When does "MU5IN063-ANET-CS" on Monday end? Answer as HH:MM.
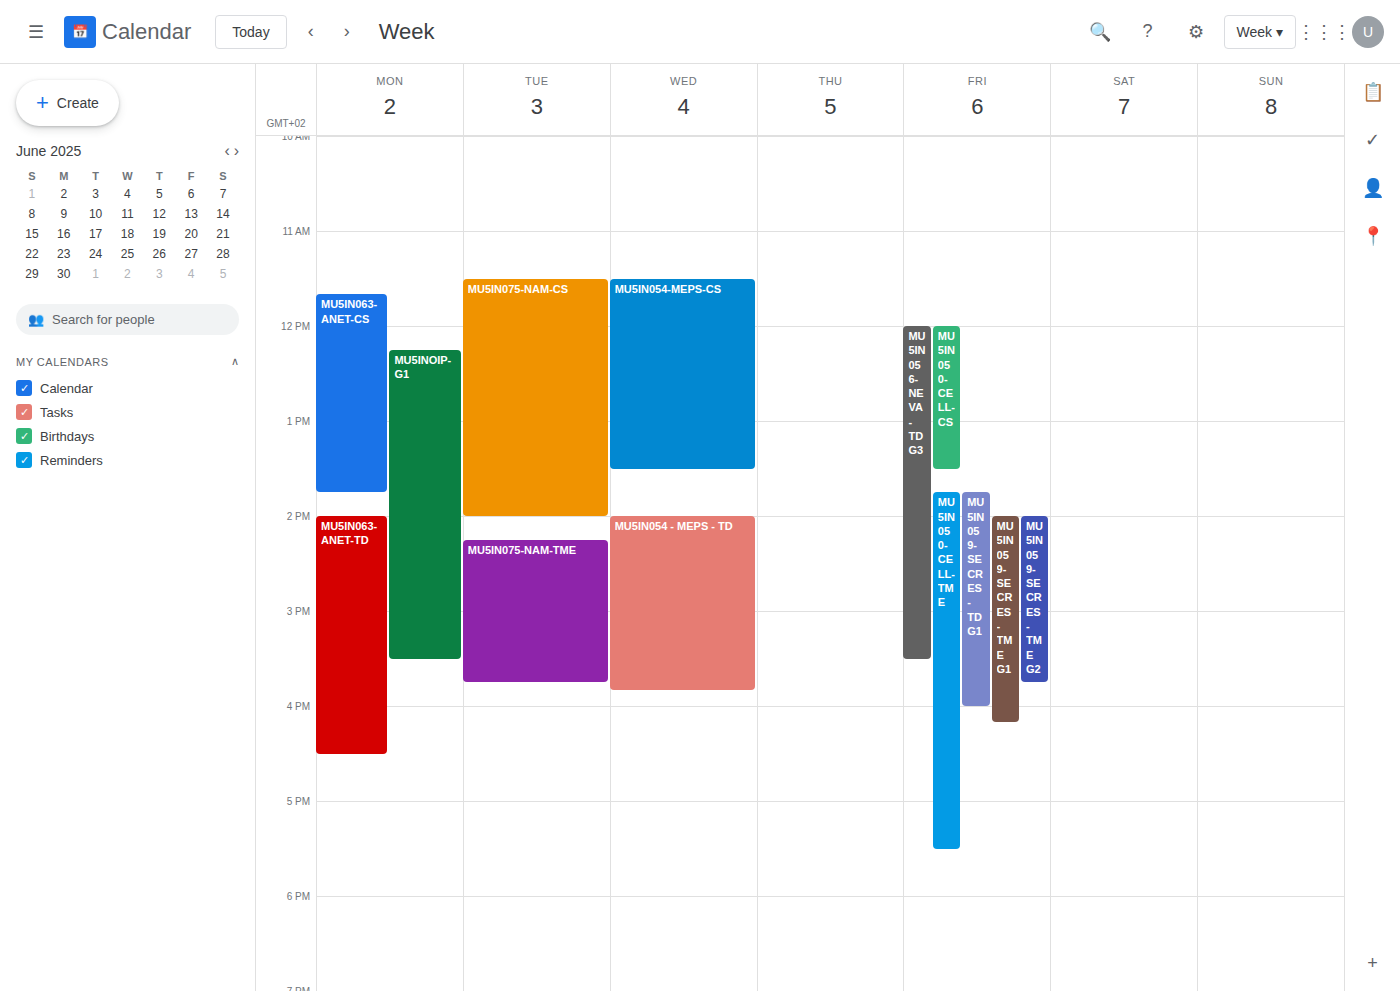
13:45